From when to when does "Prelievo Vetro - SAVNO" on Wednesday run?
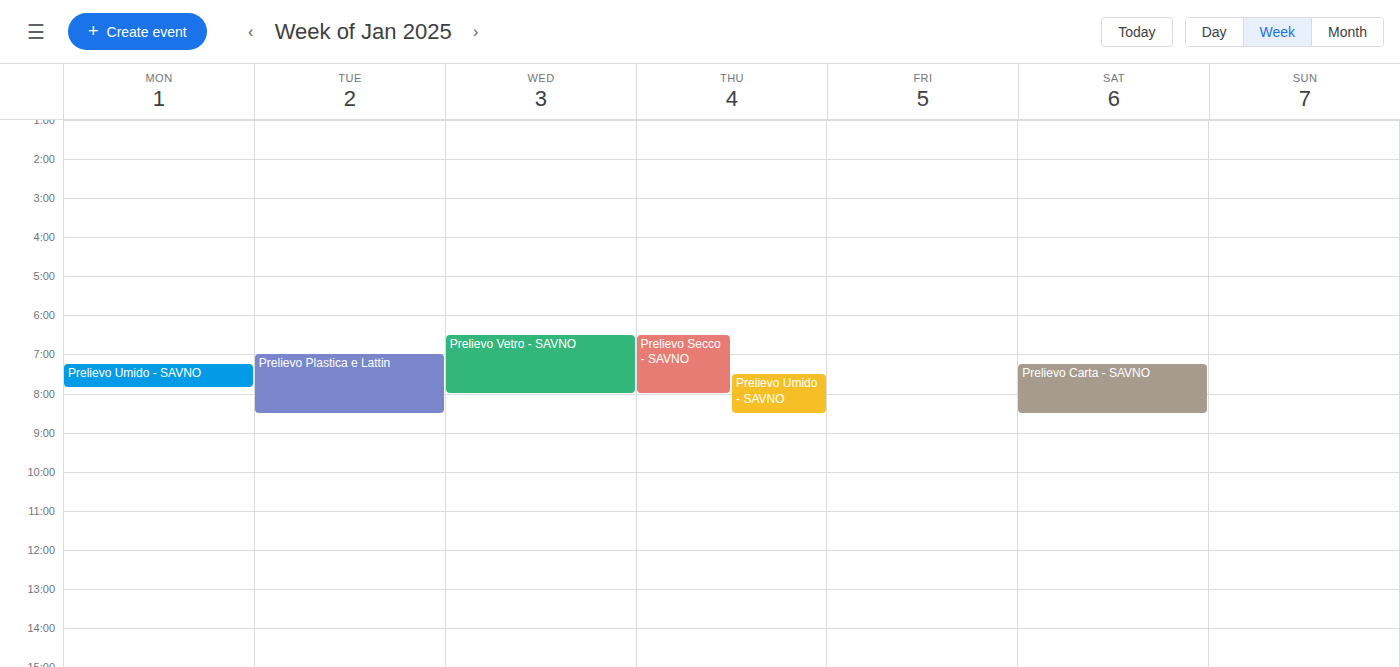
6:30 AM to 8:00 AM